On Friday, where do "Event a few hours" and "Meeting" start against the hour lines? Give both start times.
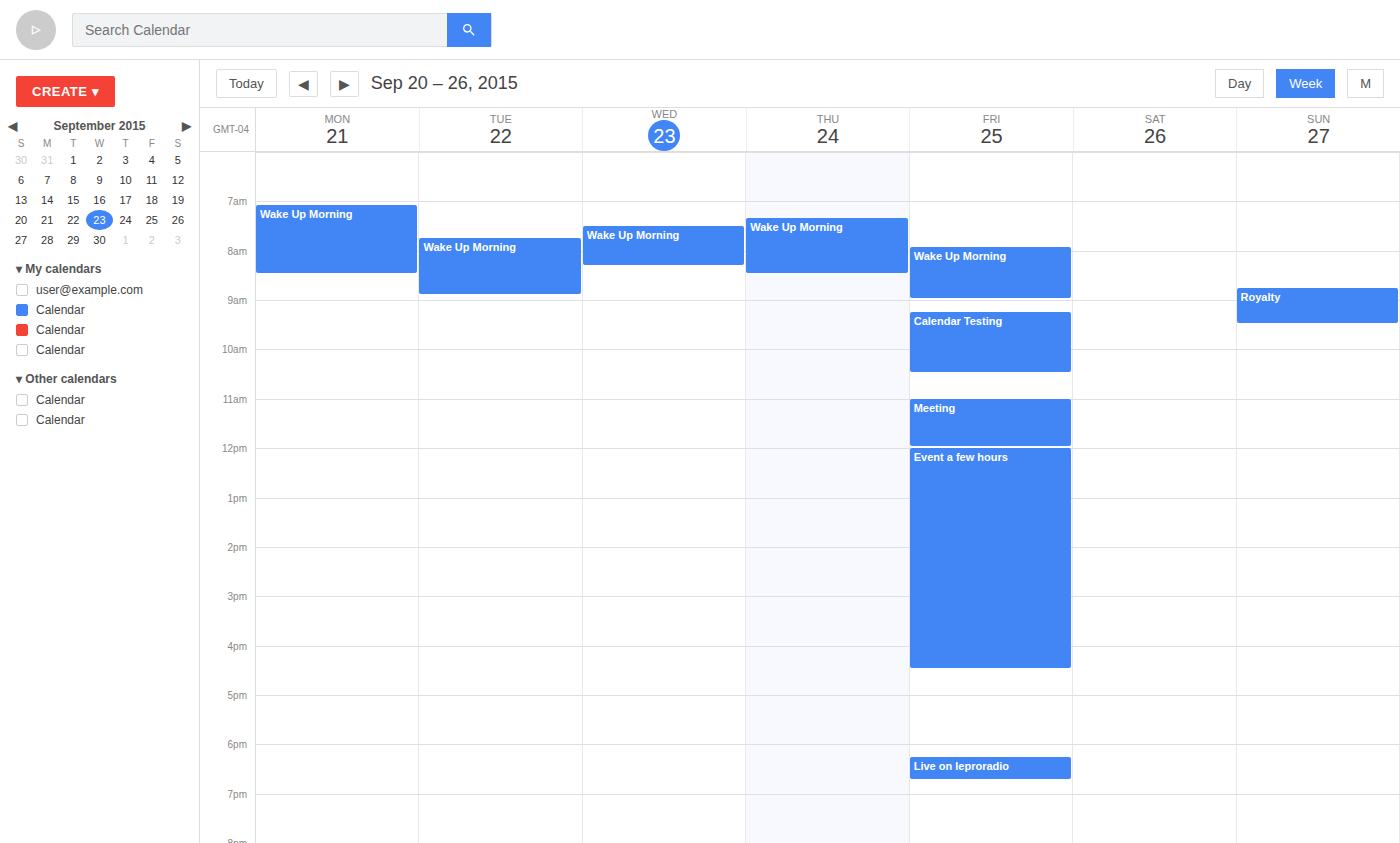
"Event a few hours": 12:00, exactly on the 12:00 line. "Meeting": 11:00, exactly on the 11:00 line.